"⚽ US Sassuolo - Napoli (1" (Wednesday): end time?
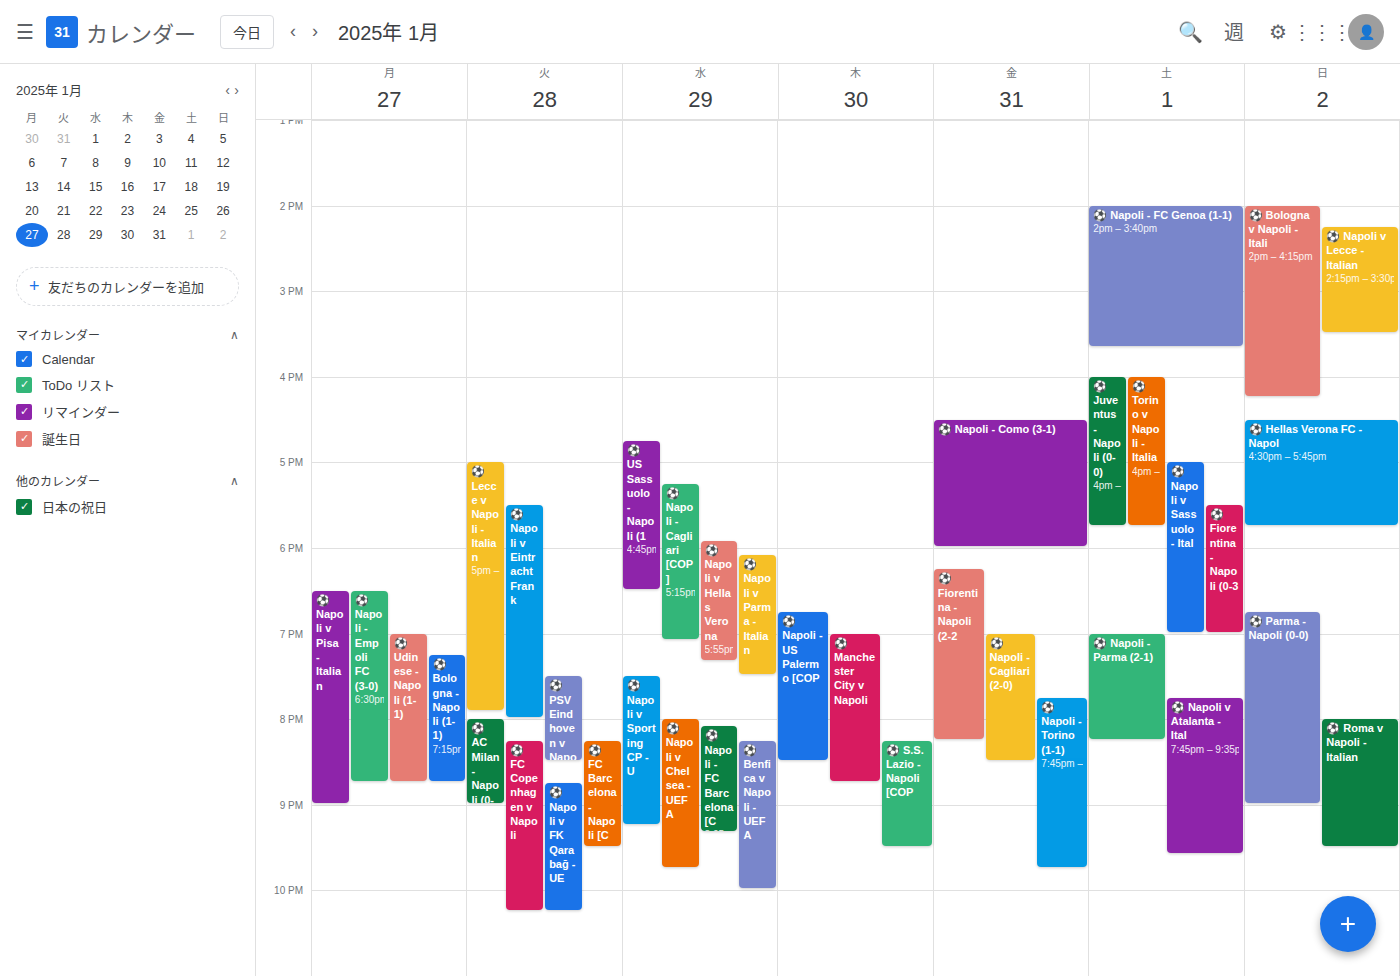
6:30 PM